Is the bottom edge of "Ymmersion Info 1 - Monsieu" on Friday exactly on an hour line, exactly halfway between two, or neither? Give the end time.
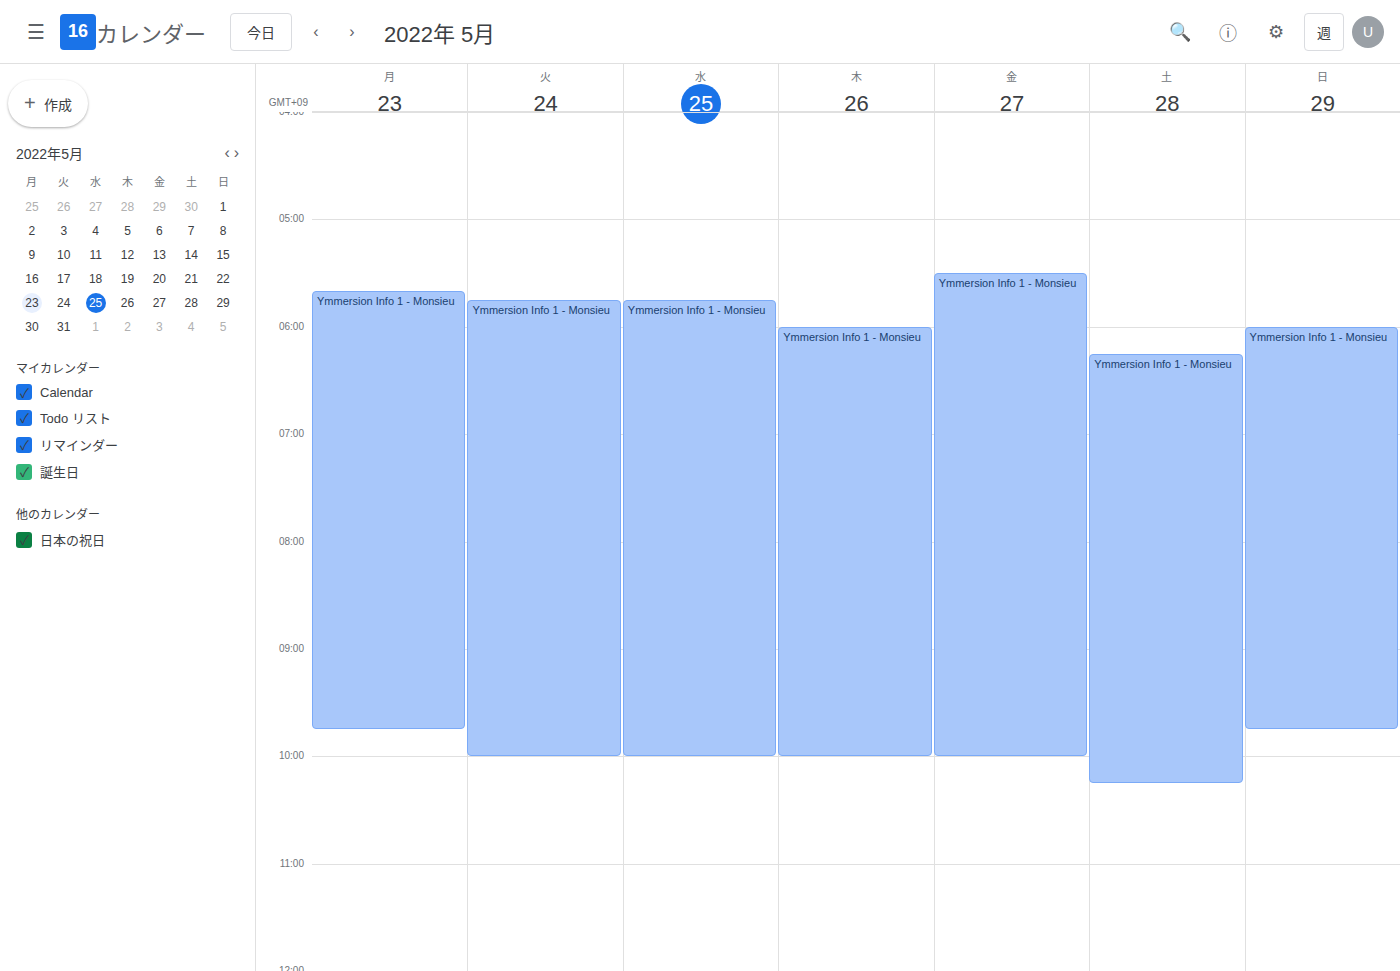
10:00 -- exactly on the 10:00 line.